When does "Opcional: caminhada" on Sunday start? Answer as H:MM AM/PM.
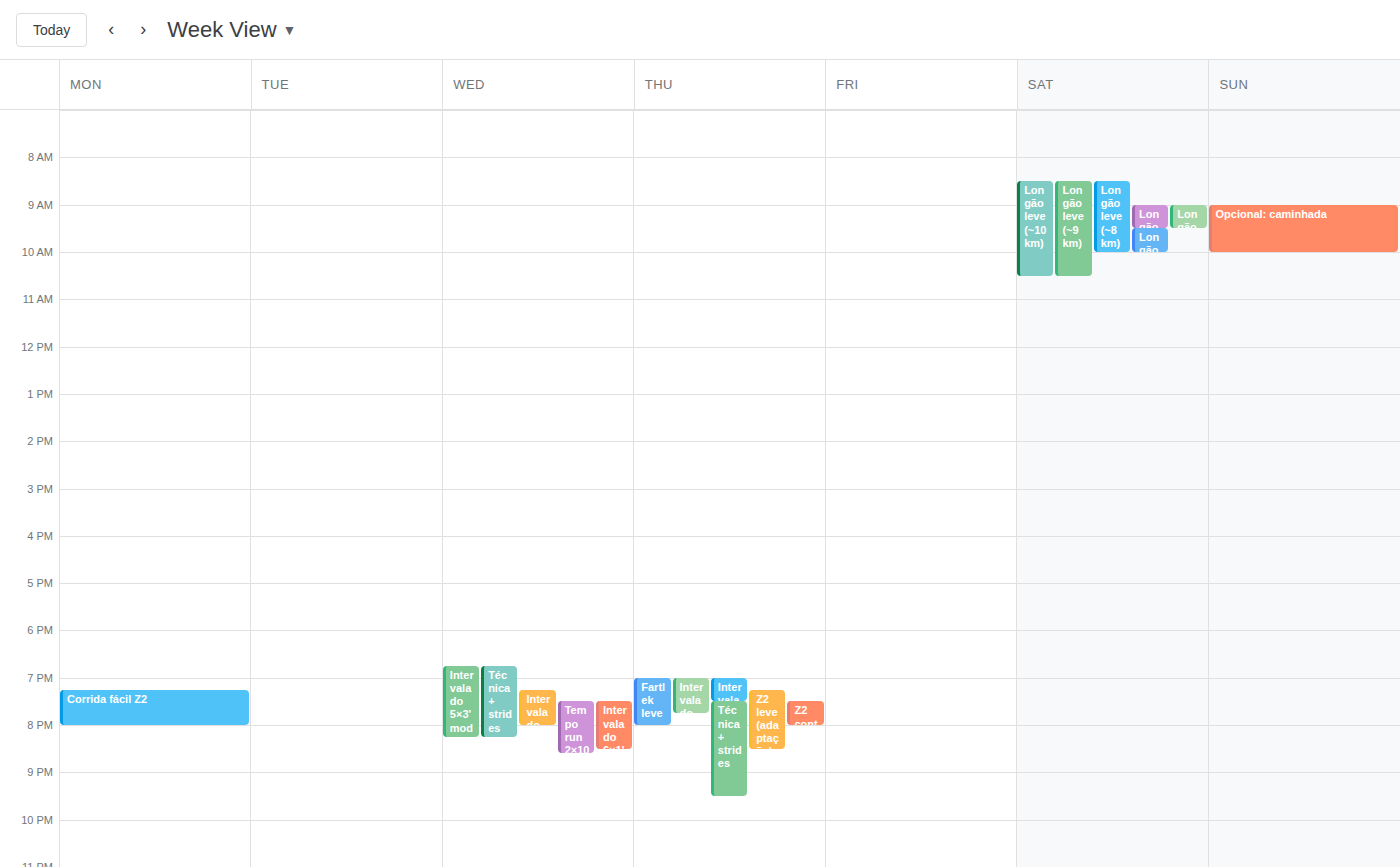
9:00 AM